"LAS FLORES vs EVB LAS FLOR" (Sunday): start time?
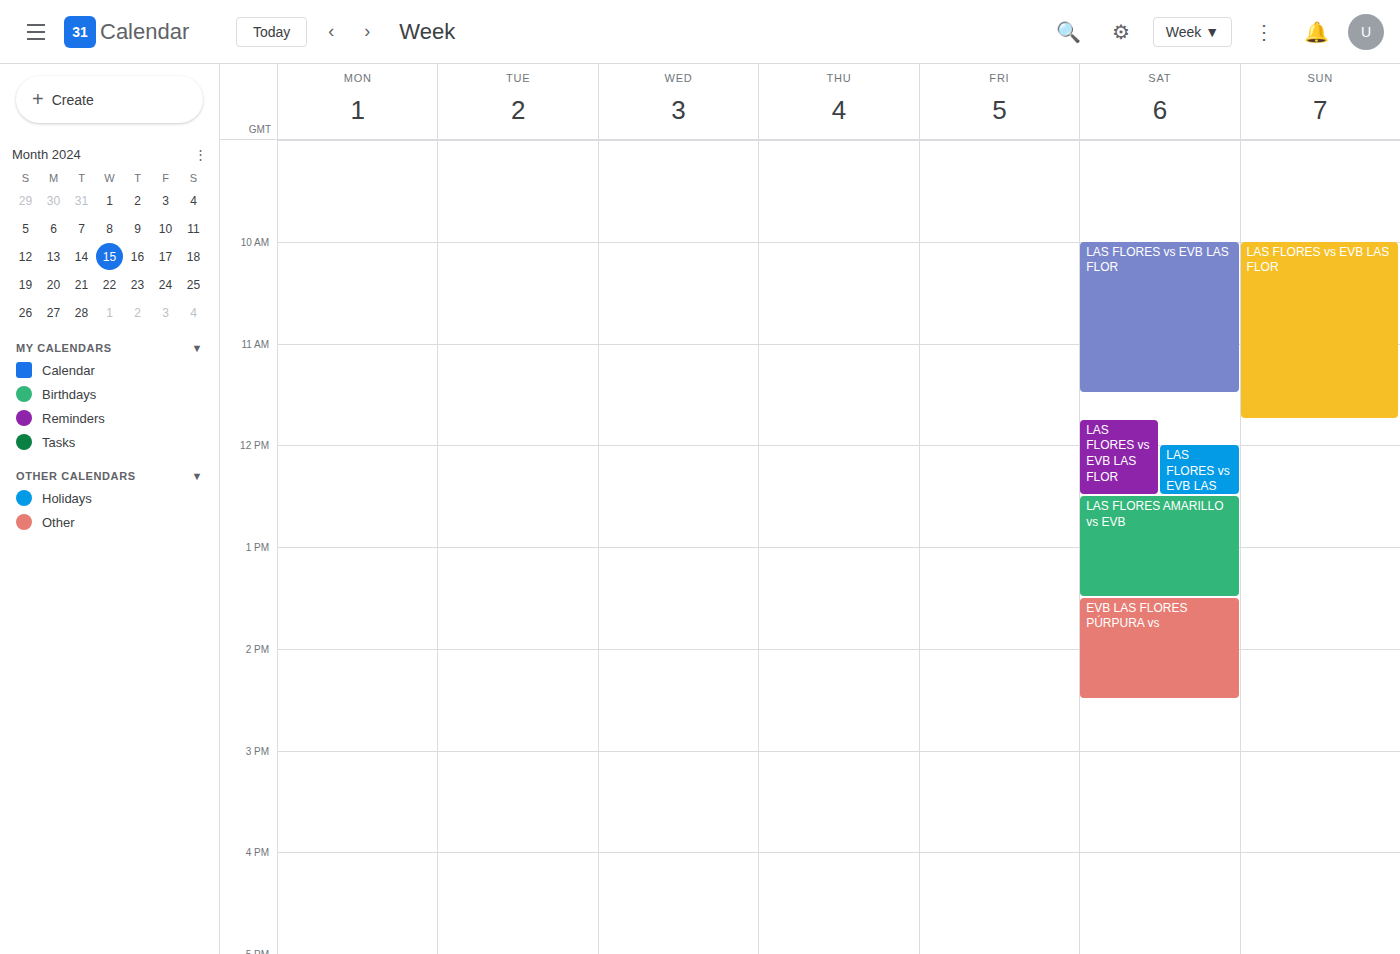
10:00